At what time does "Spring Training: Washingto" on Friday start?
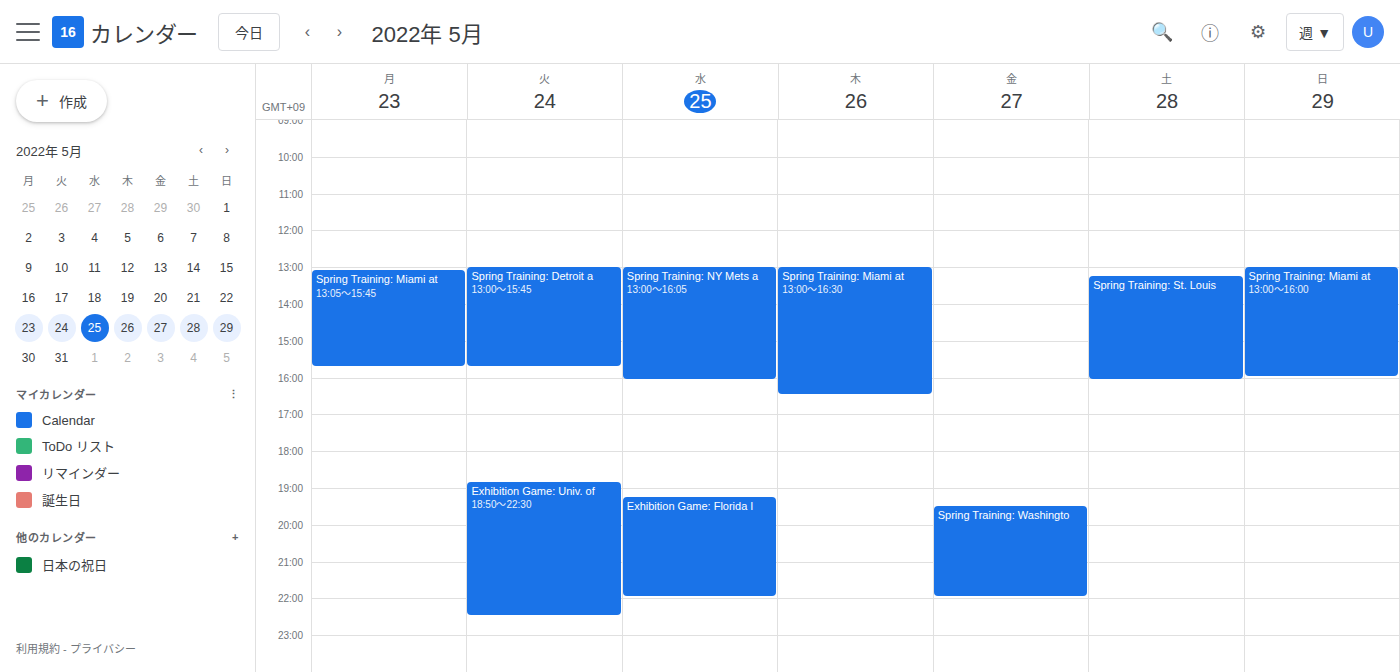
19:30